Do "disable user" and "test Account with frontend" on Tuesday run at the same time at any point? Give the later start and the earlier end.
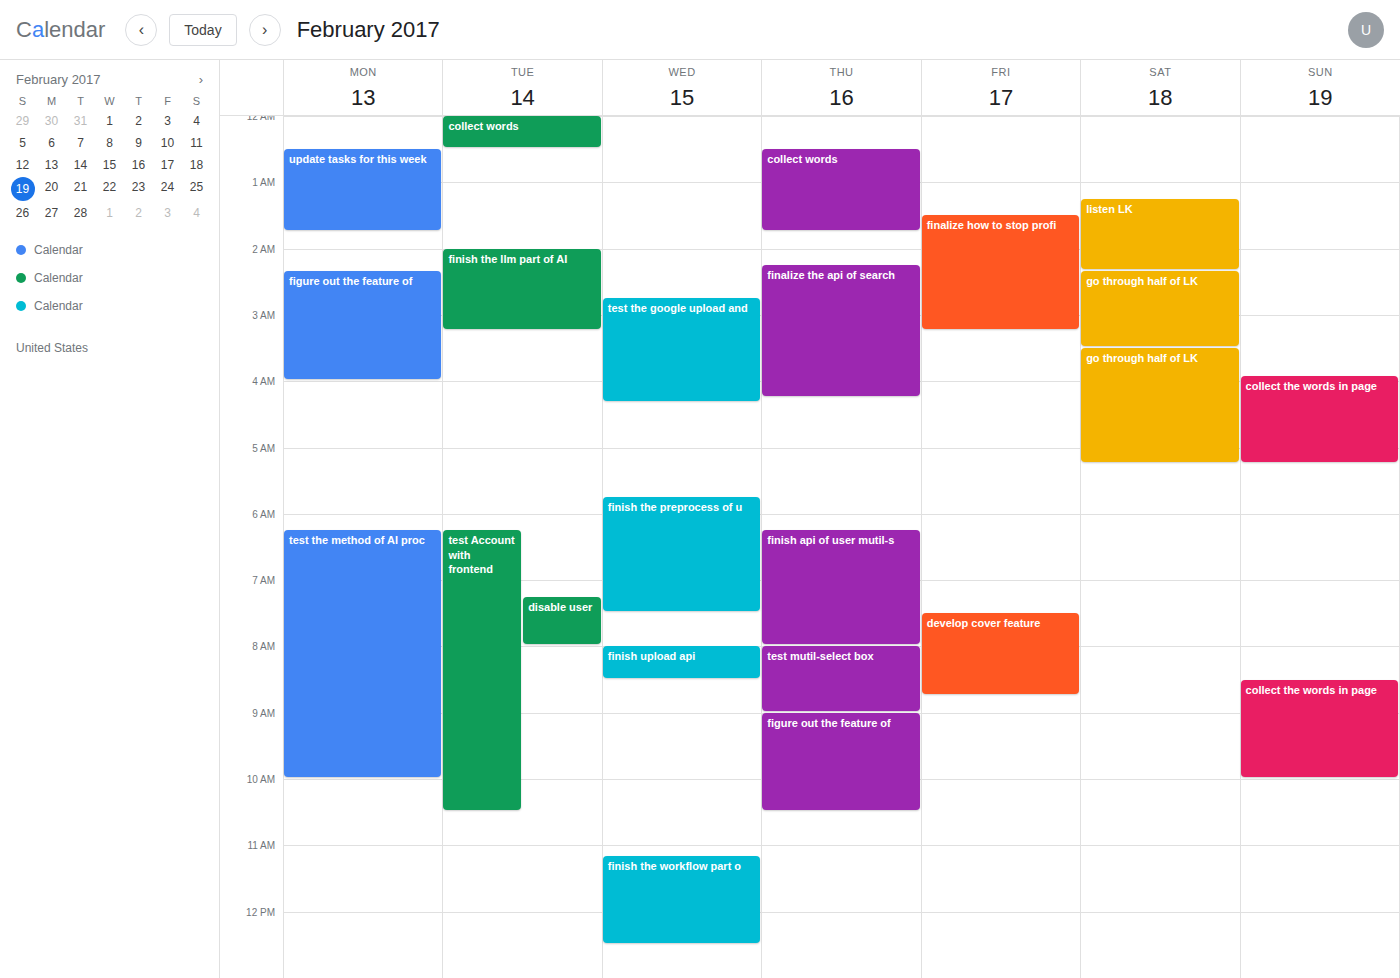
"disable user" runs 7:15 AM to 8:00 AM, inside "test Account with frontend" -- they overlap.